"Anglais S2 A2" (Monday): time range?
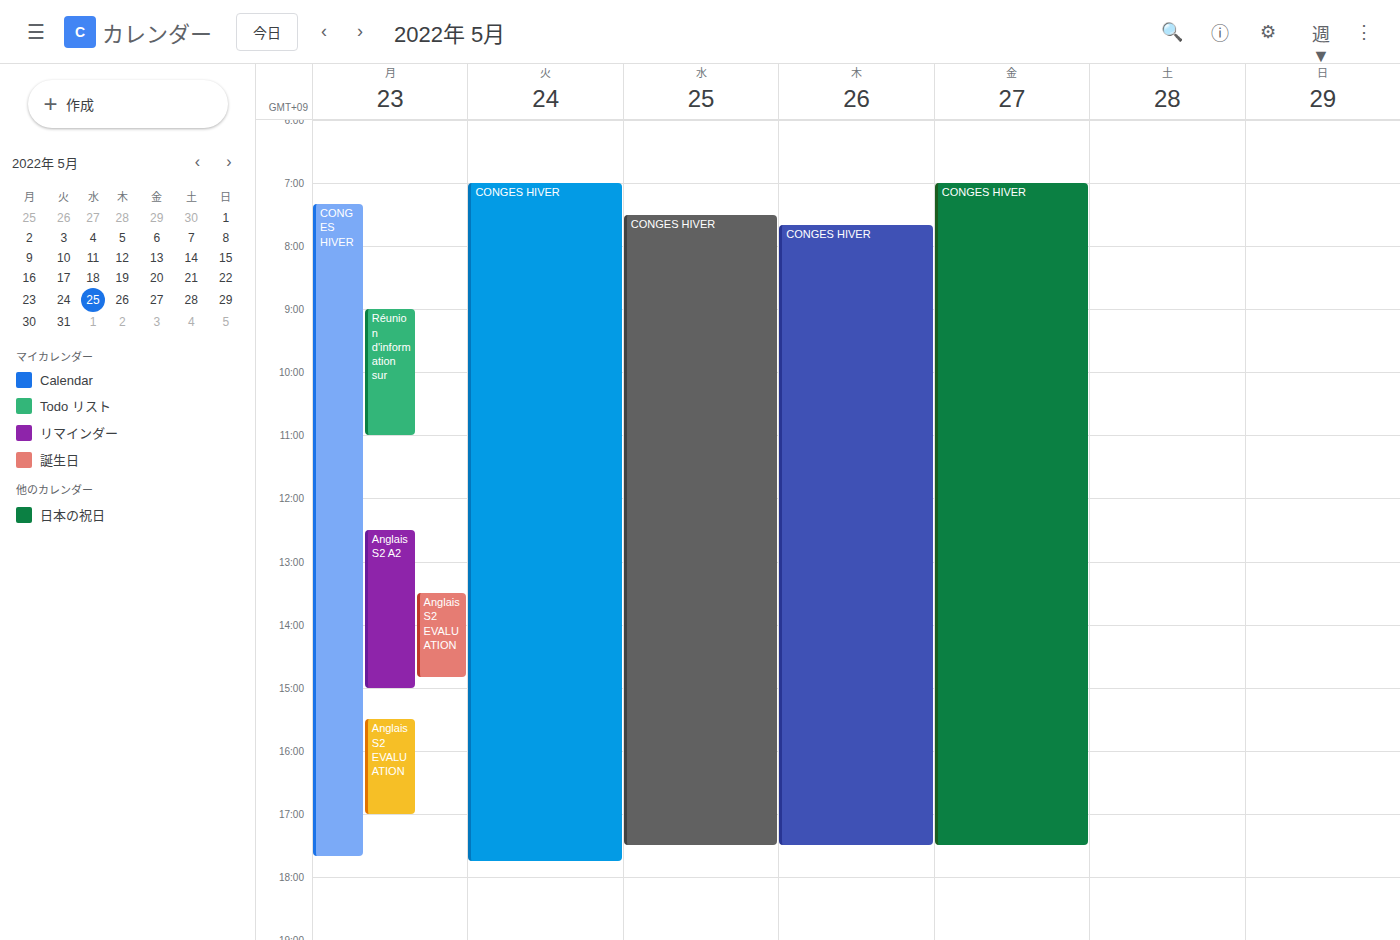
12:30 to 15:00